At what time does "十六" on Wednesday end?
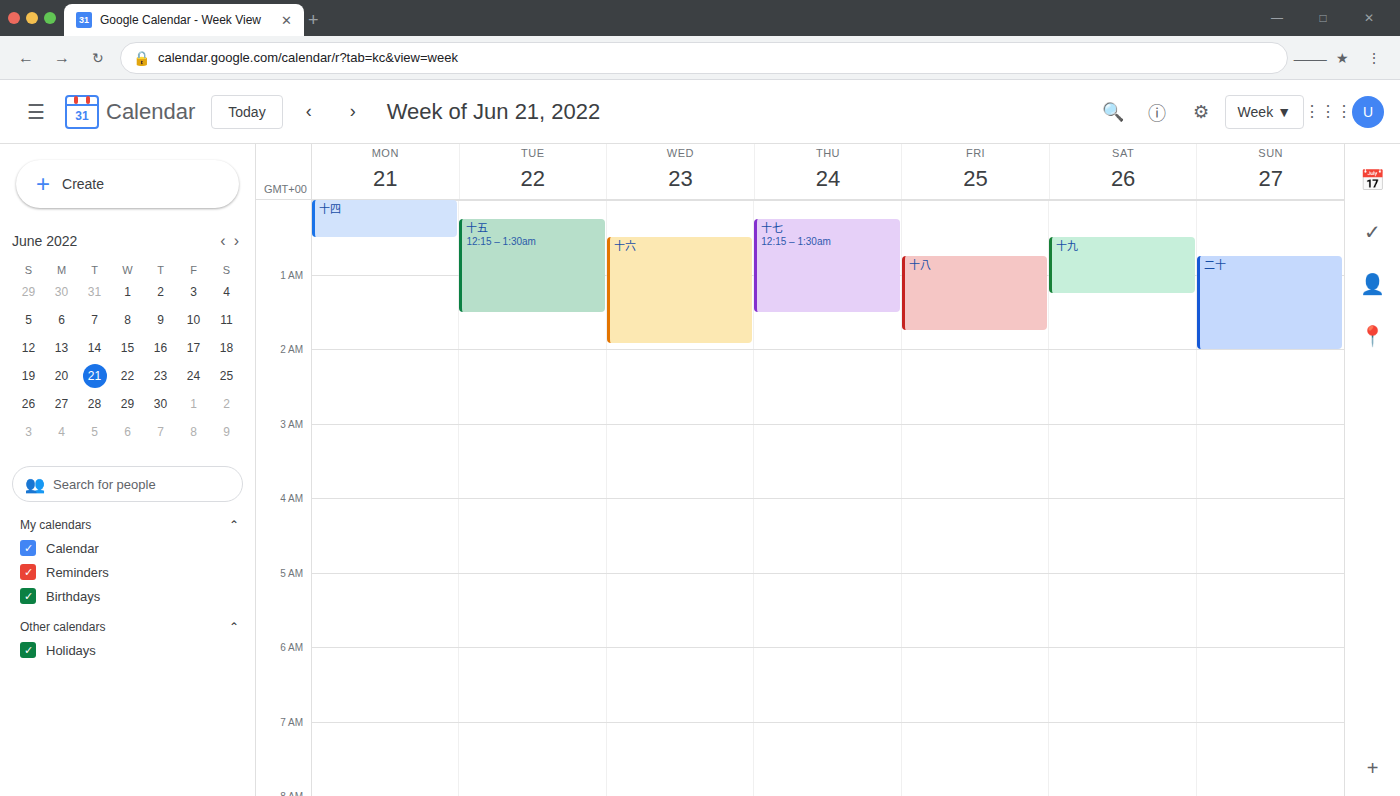
01:55